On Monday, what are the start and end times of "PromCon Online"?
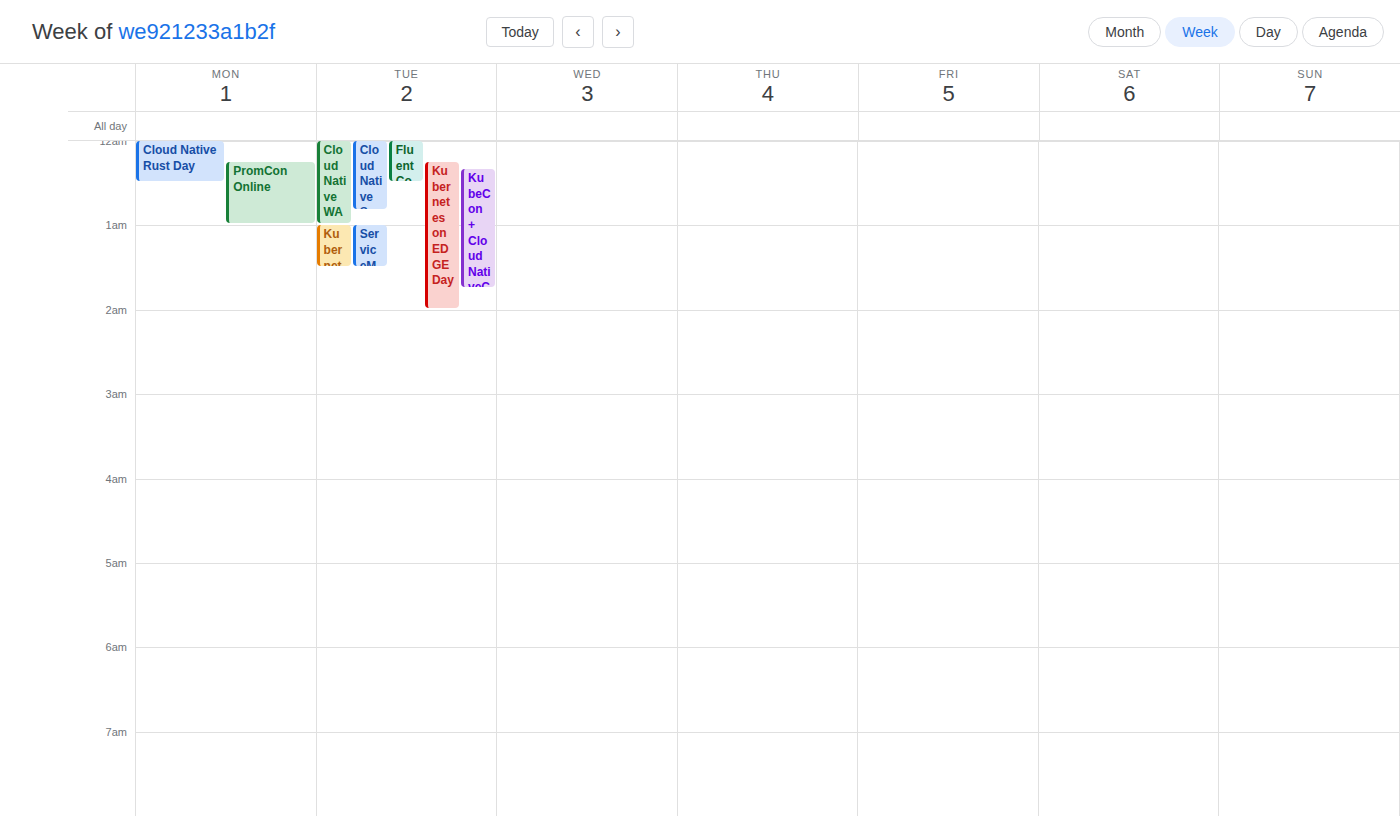
12:15 AM to 1:00 AM